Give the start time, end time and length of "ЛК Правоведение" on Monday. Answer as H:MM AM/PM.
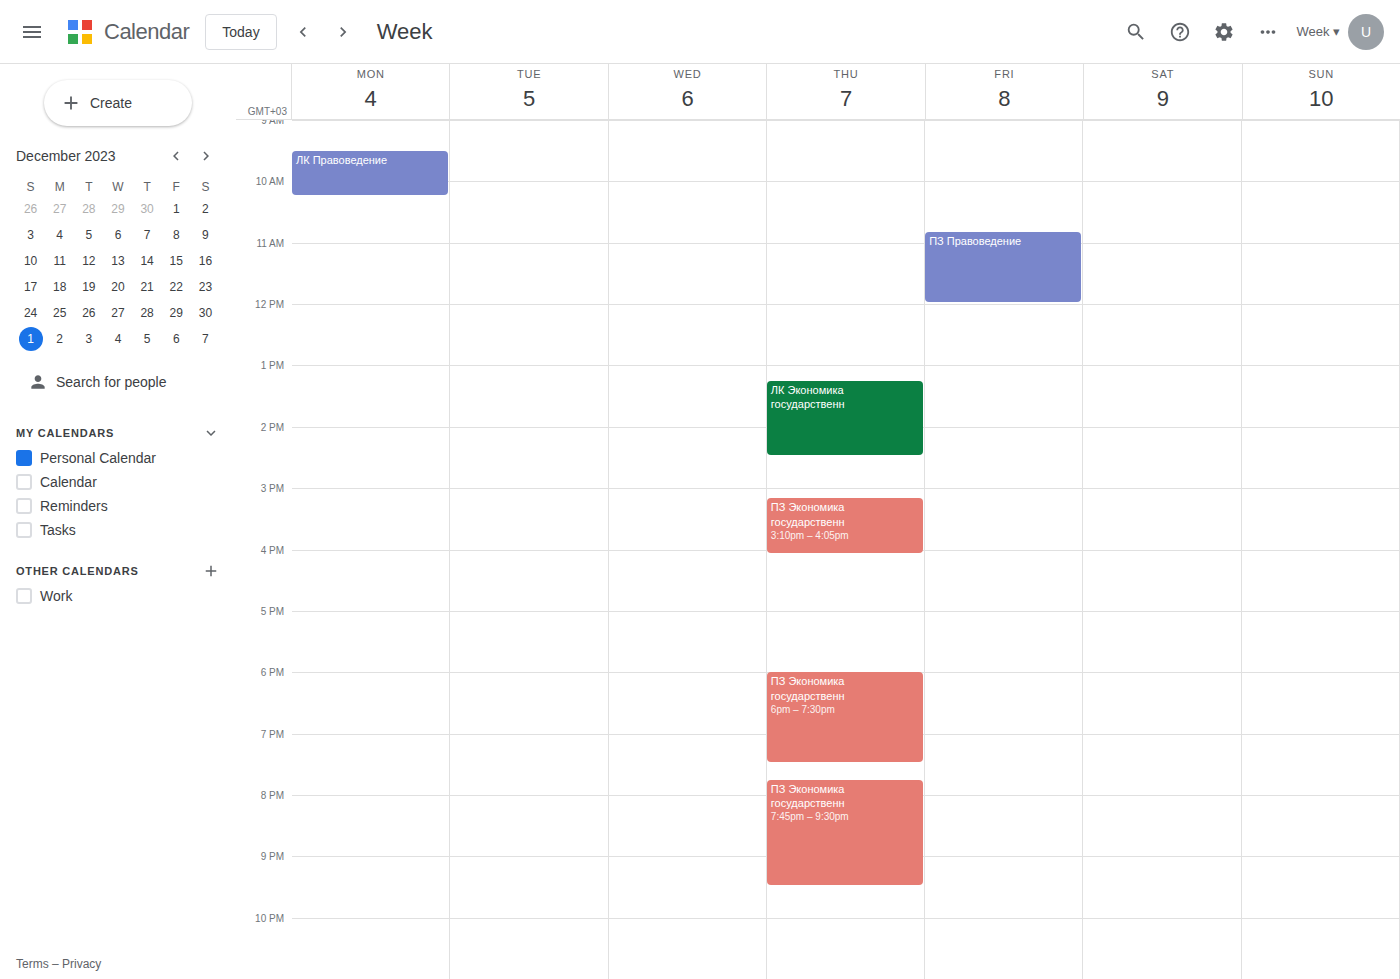
9:30 AM to 10:15 AM, 45 minutes